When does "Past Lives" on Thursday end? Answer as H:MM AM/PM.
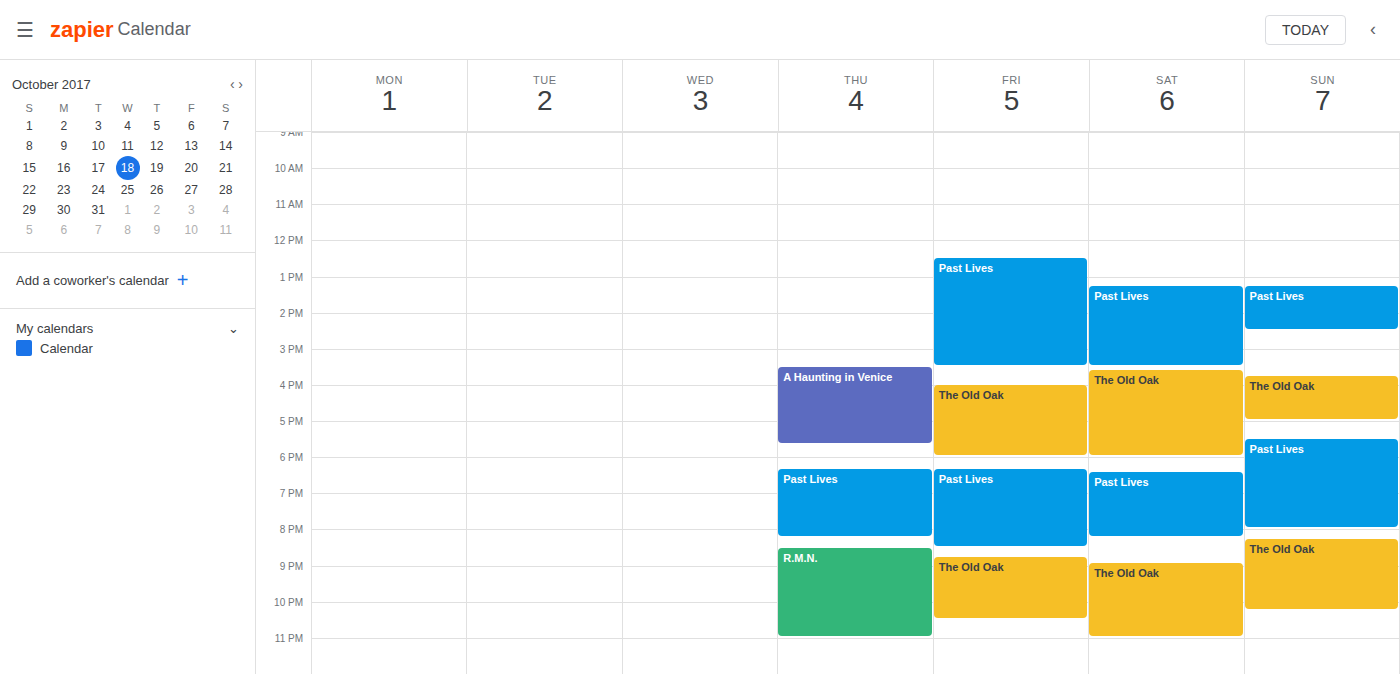
8:15 PM